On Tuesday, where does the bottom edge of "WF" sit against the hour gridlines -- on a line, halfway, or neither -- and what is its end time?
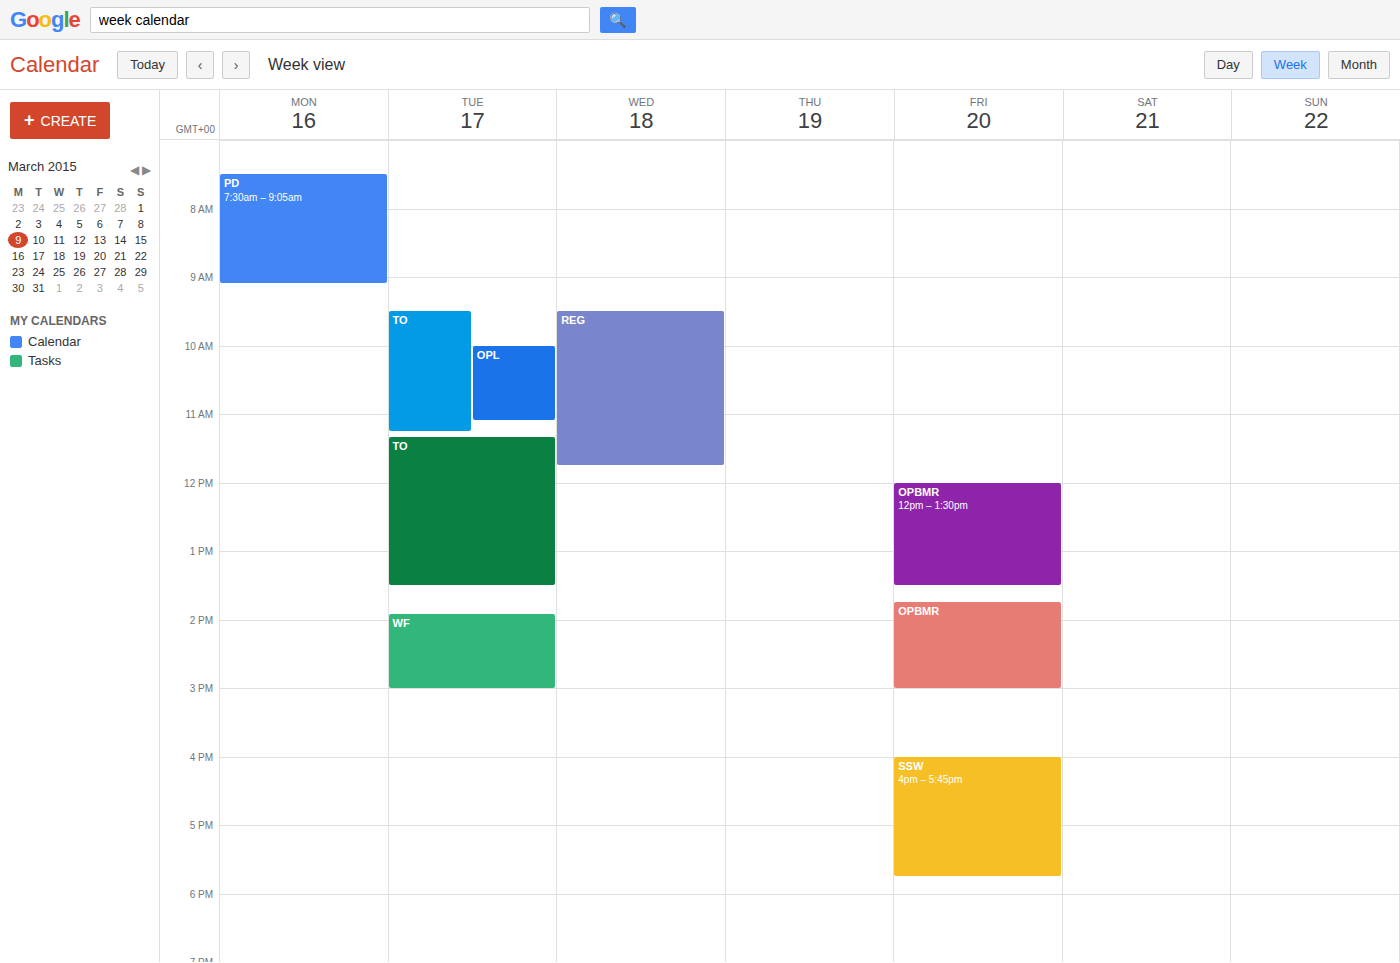
3:00 PM -- exactly on the 3 PM line.